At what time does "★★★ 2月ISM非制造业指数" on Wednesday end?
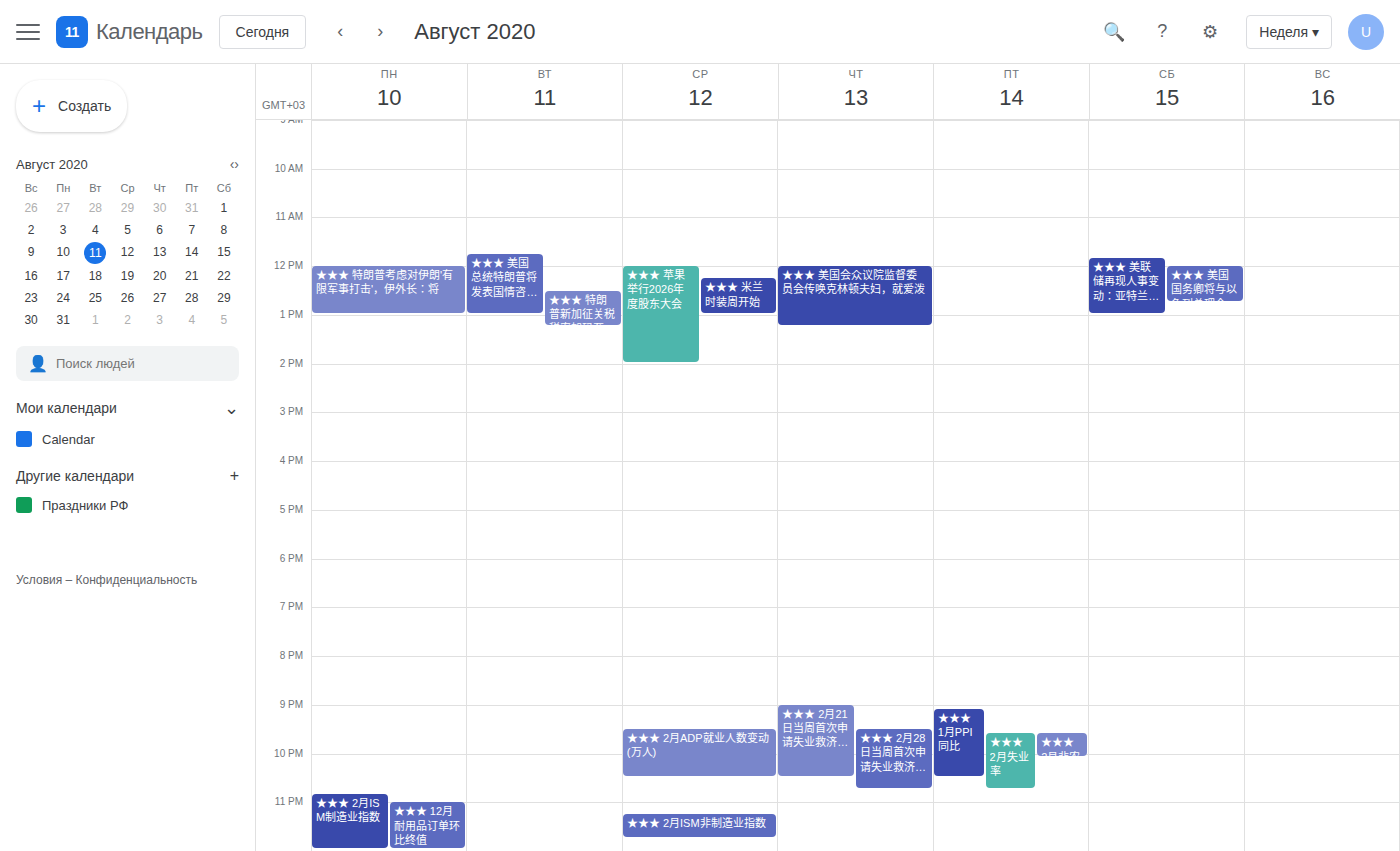
23:45